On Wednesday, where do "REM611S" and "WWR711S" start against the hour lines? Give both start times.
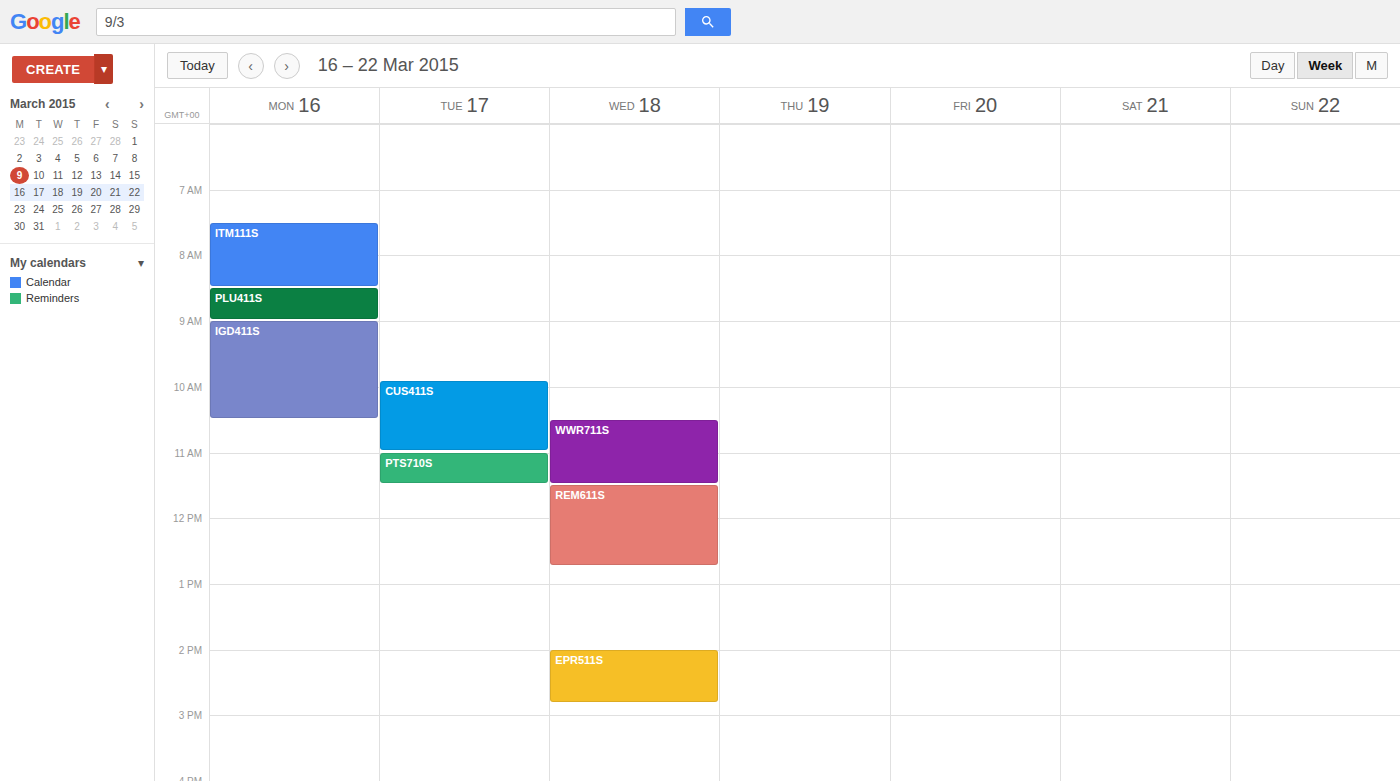
"REM611S": 11:30 AM, halfway between the 11 AM and 12 PM lines. "WWR711S": 10:30 AM, halfway between the 10 AM and 11 AM lines.